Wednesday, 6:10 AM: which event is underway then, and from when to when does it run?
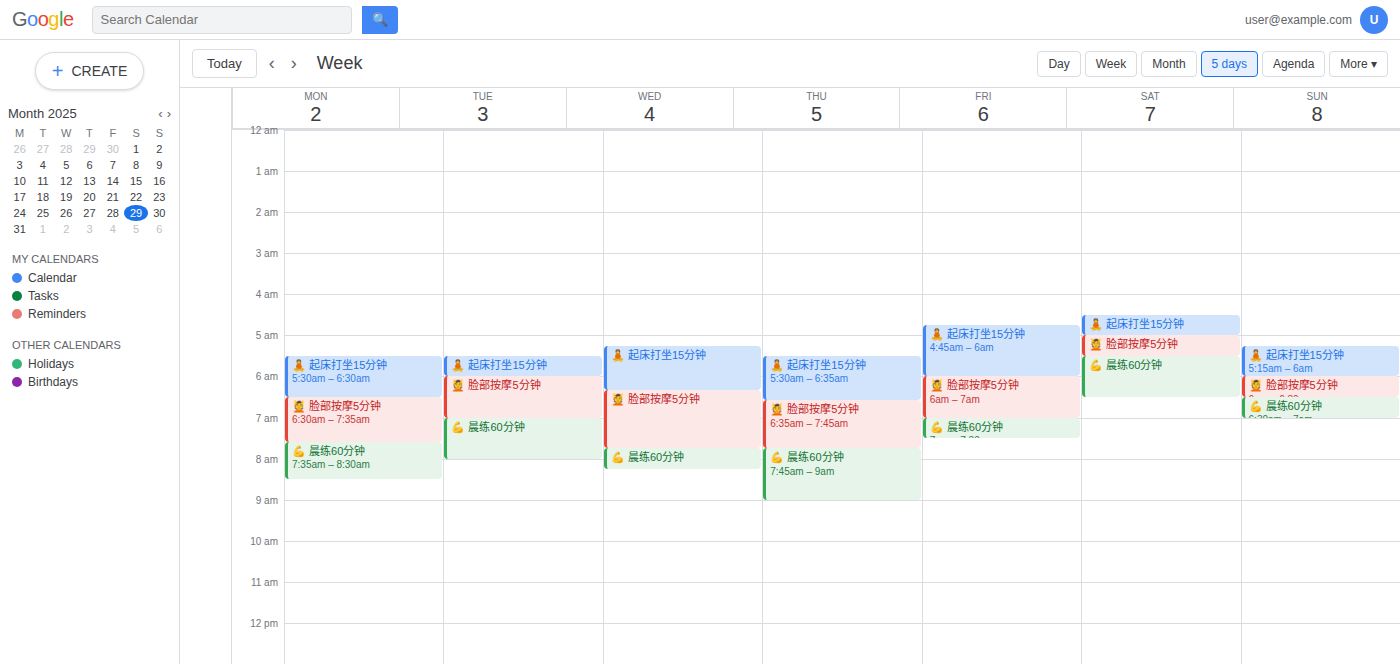
"🧘 起床打坐15分钟", 5:15 AM to 6:20 AM